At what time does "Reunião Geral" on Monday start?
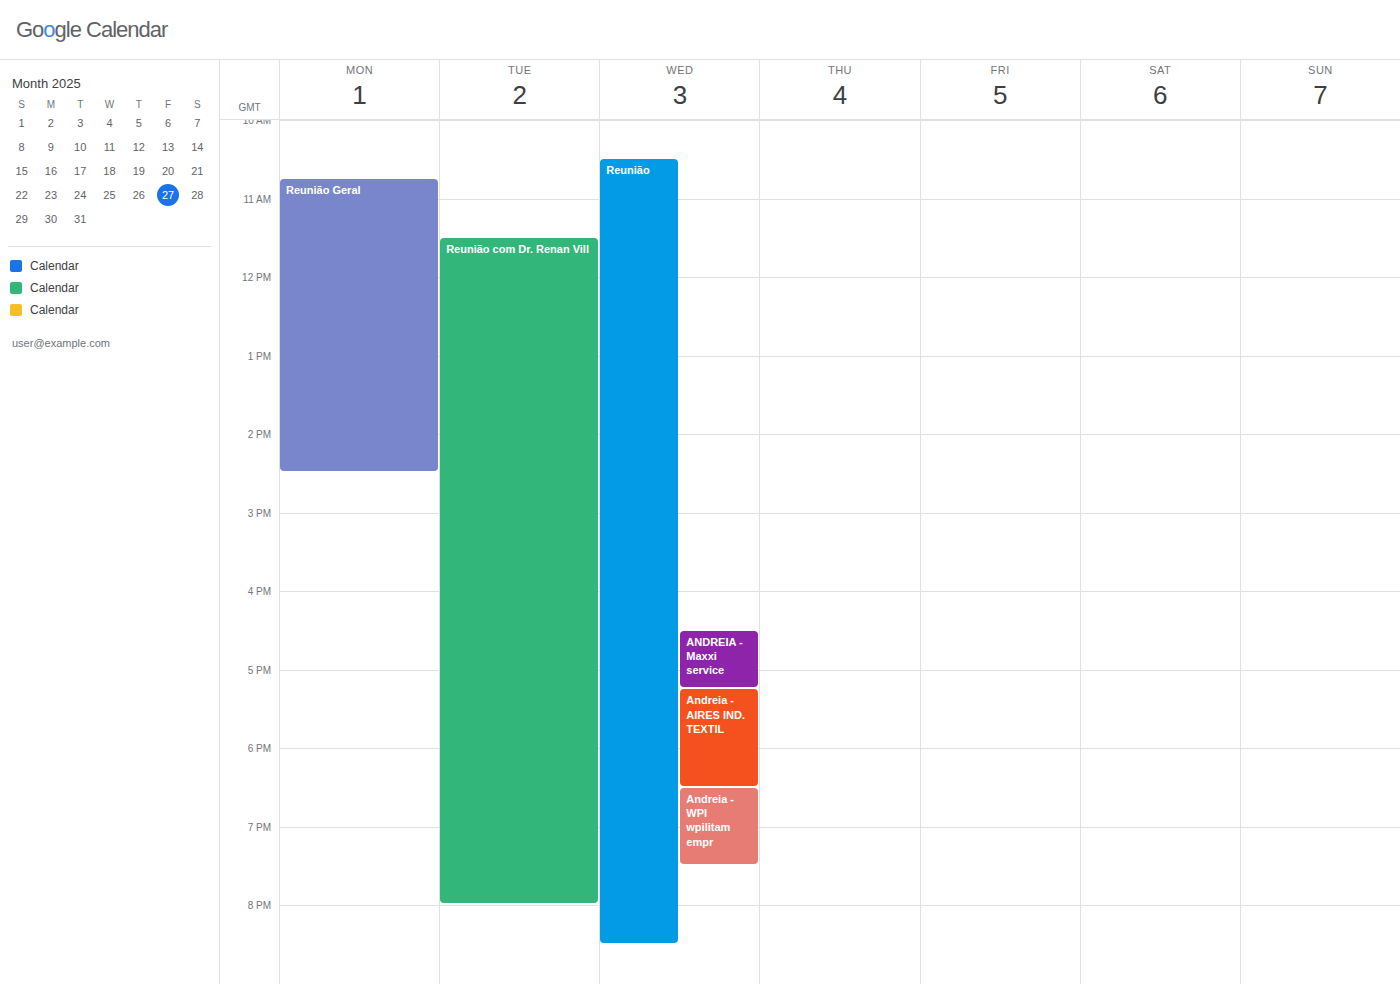
10:45 AM